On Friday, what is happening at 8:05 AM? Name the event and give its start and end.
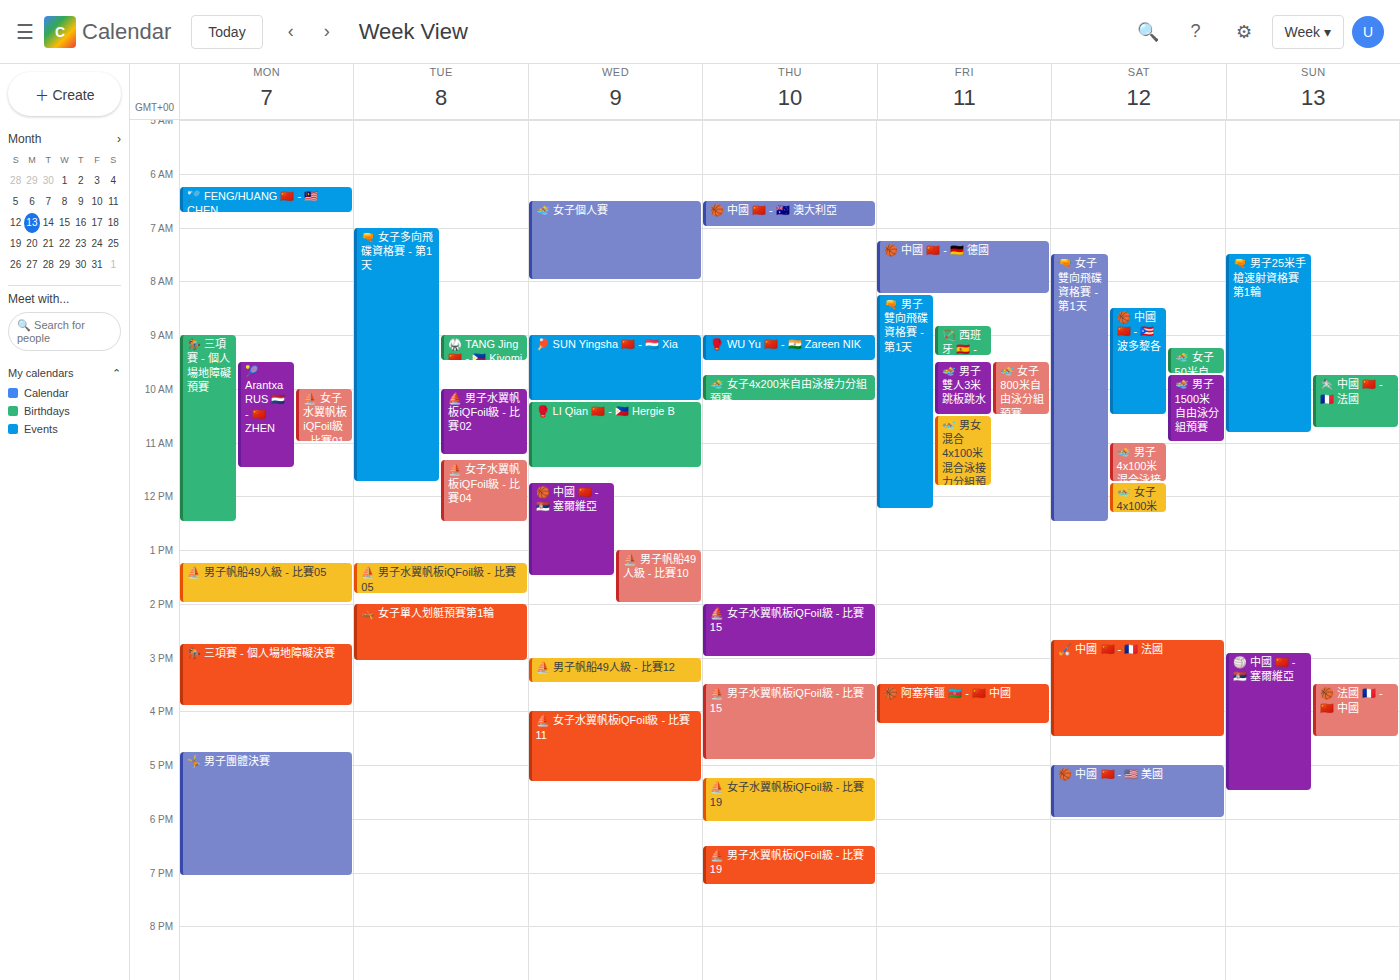
"🏀 中國 🇨🇳 - 🇩🇪 德國", 7:15 AM to 8:15 AM